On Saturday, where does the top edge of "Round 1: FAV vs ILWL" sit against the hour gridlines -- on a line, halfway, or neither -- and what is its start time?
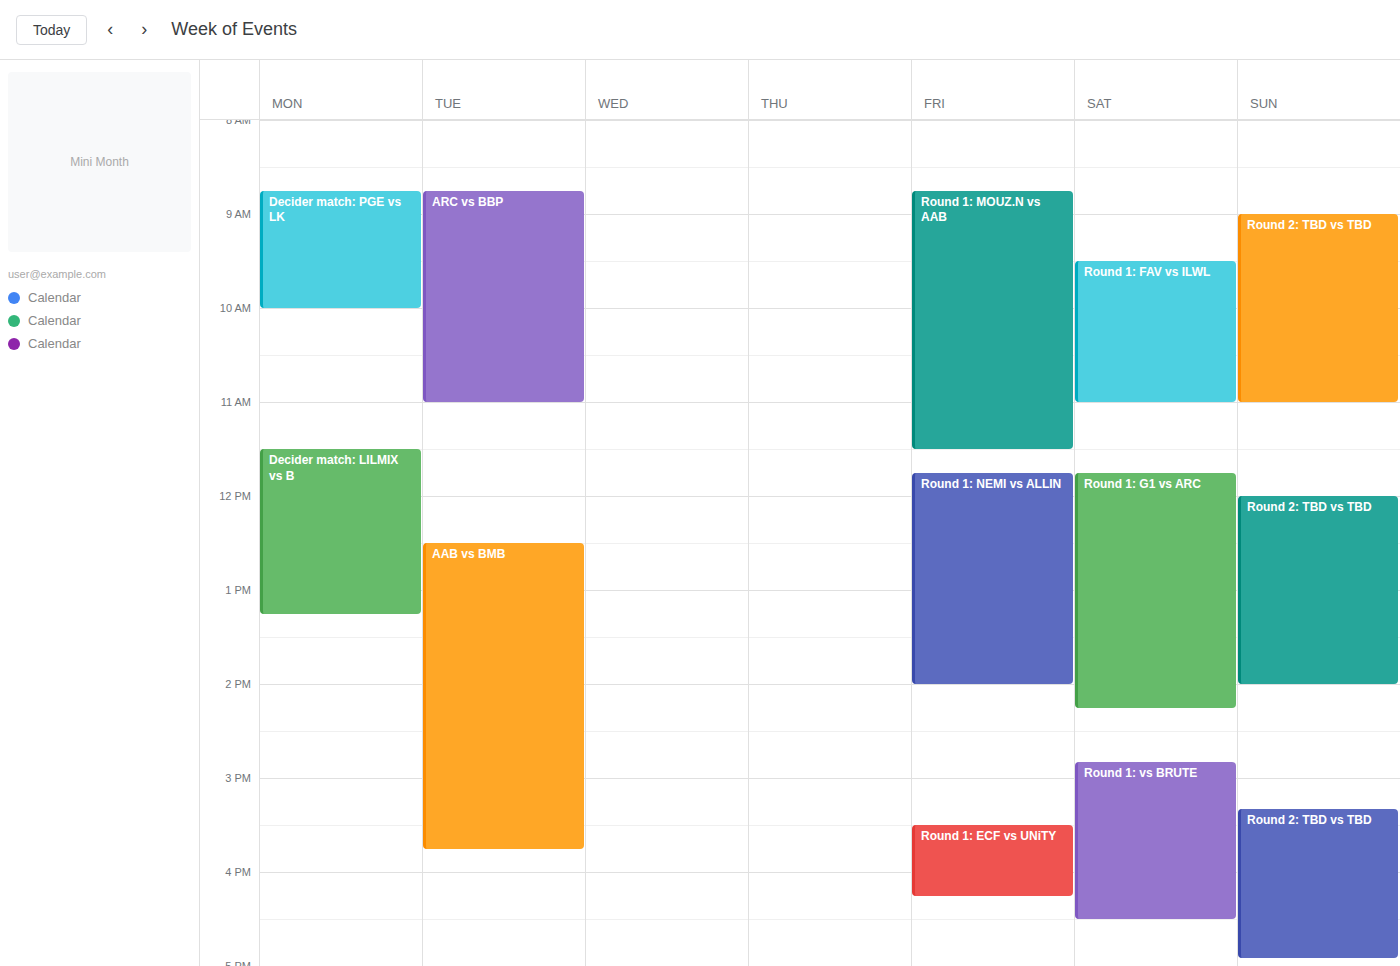
9:30 AM -- halfway between the 9 AM and 10 AM lines.